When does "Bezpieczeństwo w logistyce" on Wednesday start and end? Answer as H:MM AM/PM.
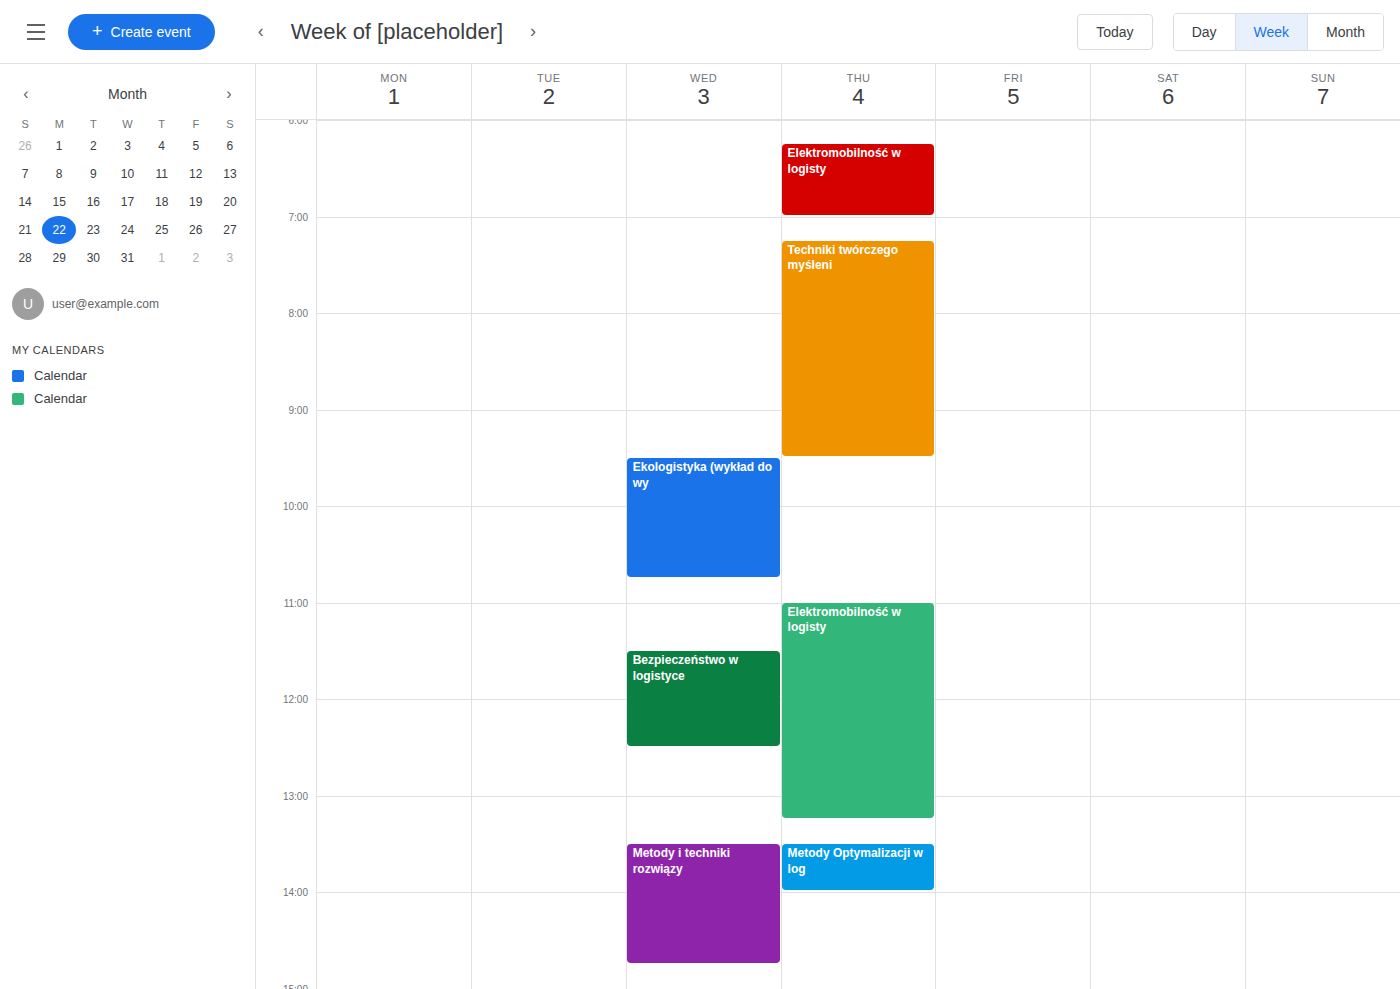
11:30 AM to 12:30 PM